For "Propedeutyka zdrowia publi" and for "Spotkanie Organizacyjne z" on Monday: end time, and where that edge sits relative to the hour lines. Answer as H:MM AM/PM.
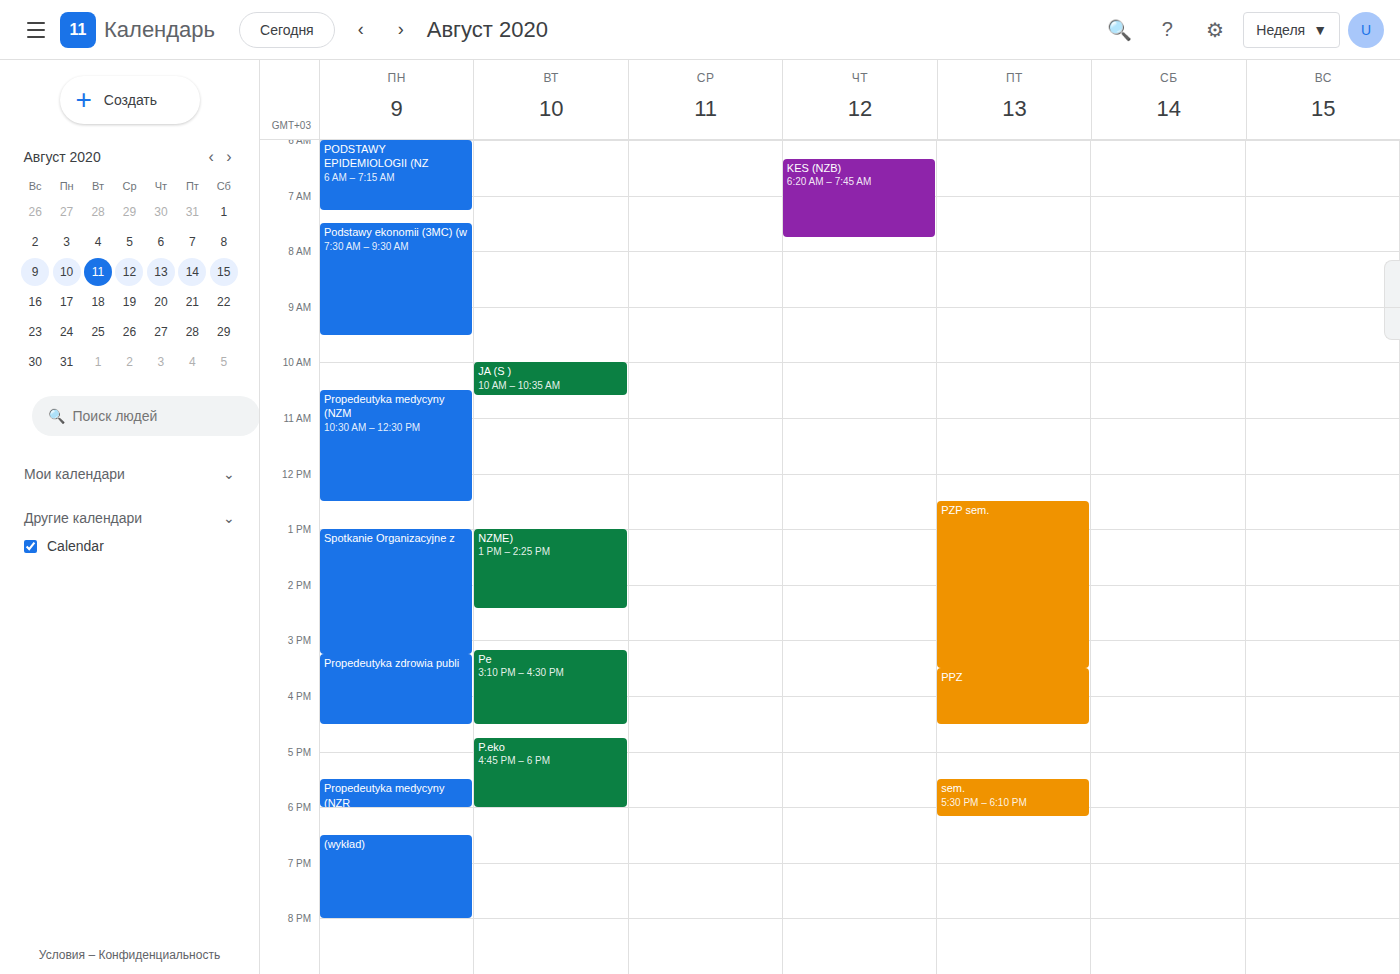
"Propedeutyka zdrowia publi": 4:30 PM, halfway between the 4 PM and 5 PM lines. "Spotkanie Organizacyjne z": 3:15 PM, neither: a quarter of the way from the 3 PM line to the 4 PM line.